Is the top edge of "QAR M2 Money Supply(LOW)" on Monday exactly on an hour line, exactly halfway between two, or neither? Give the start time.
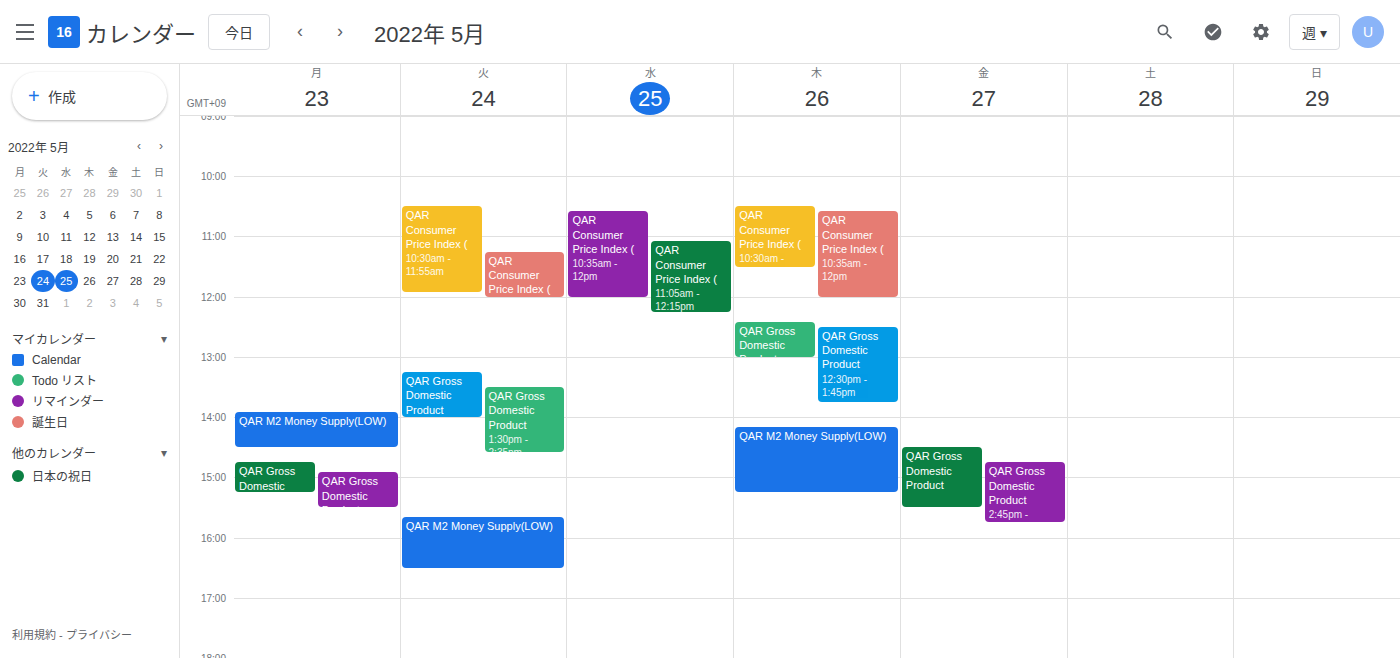
1:55 PM -- neither: 55 minutes below the 1 PM line and 5 minutes above the 2 PM line.